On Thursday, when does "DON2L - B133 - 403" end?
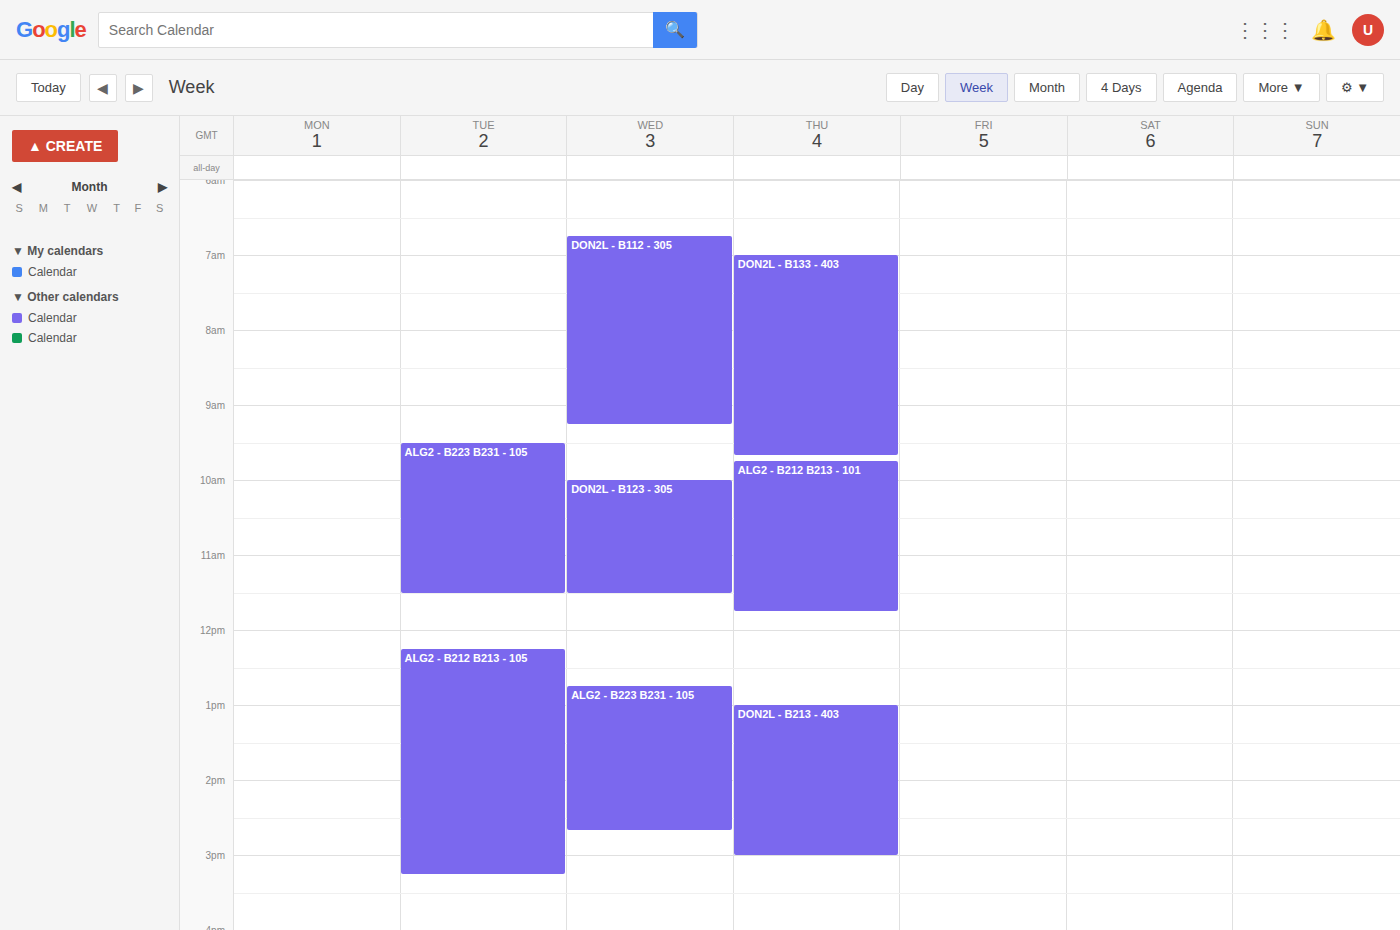
9:40 AM